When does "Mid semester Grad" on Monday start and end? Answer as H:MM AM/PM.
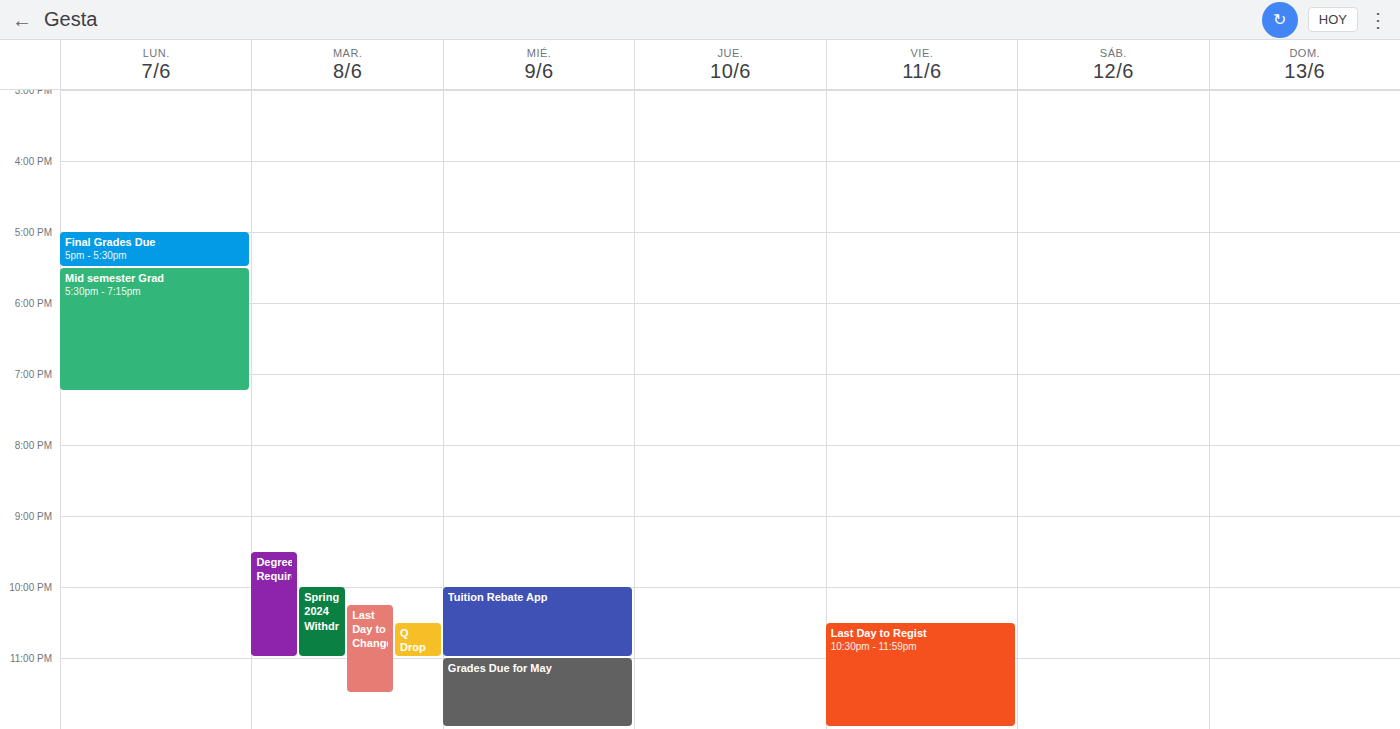
5:30 PM to 7:15 PM